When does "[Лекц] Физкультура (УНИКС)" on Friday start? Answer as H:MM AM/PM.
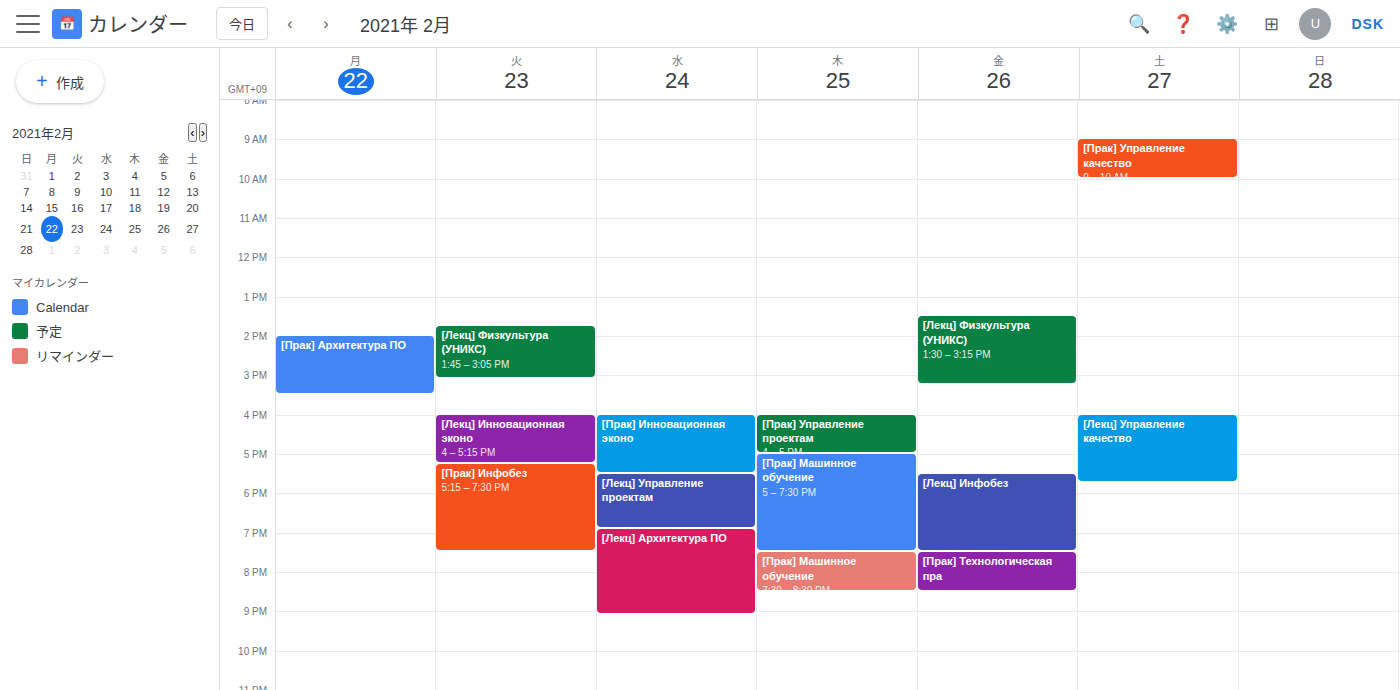
1:30 PM